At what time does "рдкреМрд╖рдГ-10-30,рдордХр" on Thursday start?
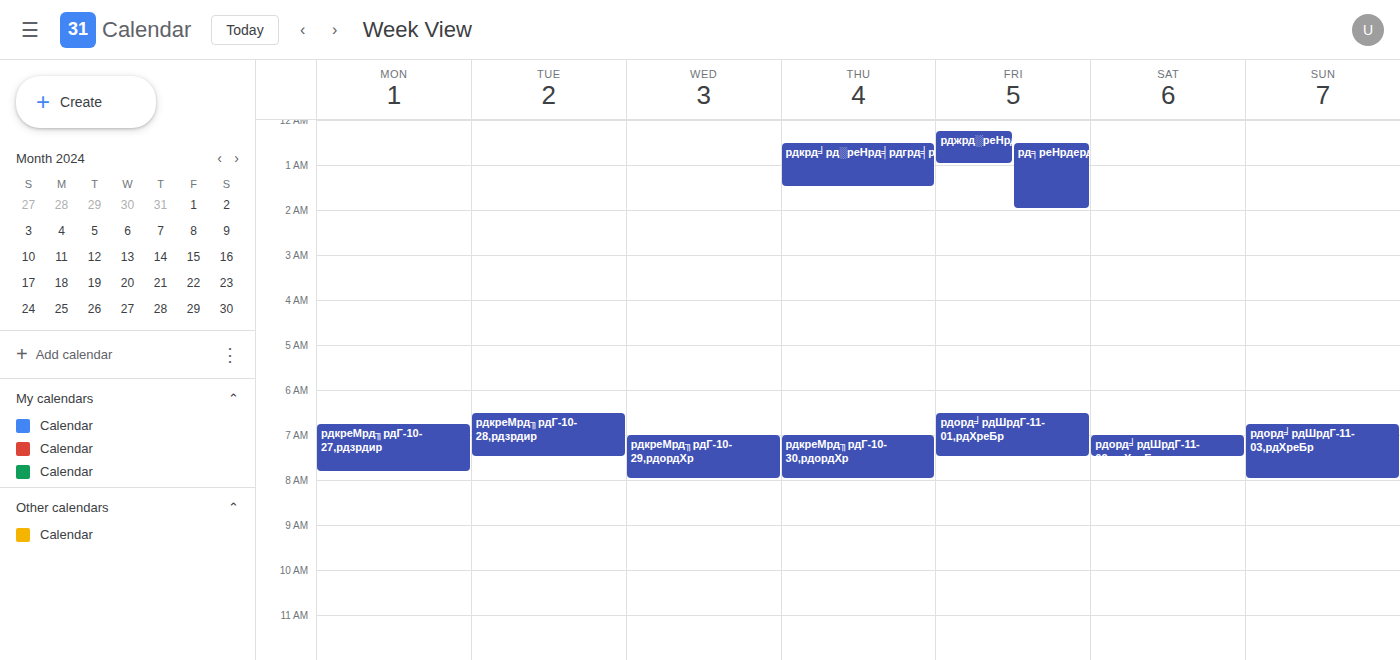
7:00 AM